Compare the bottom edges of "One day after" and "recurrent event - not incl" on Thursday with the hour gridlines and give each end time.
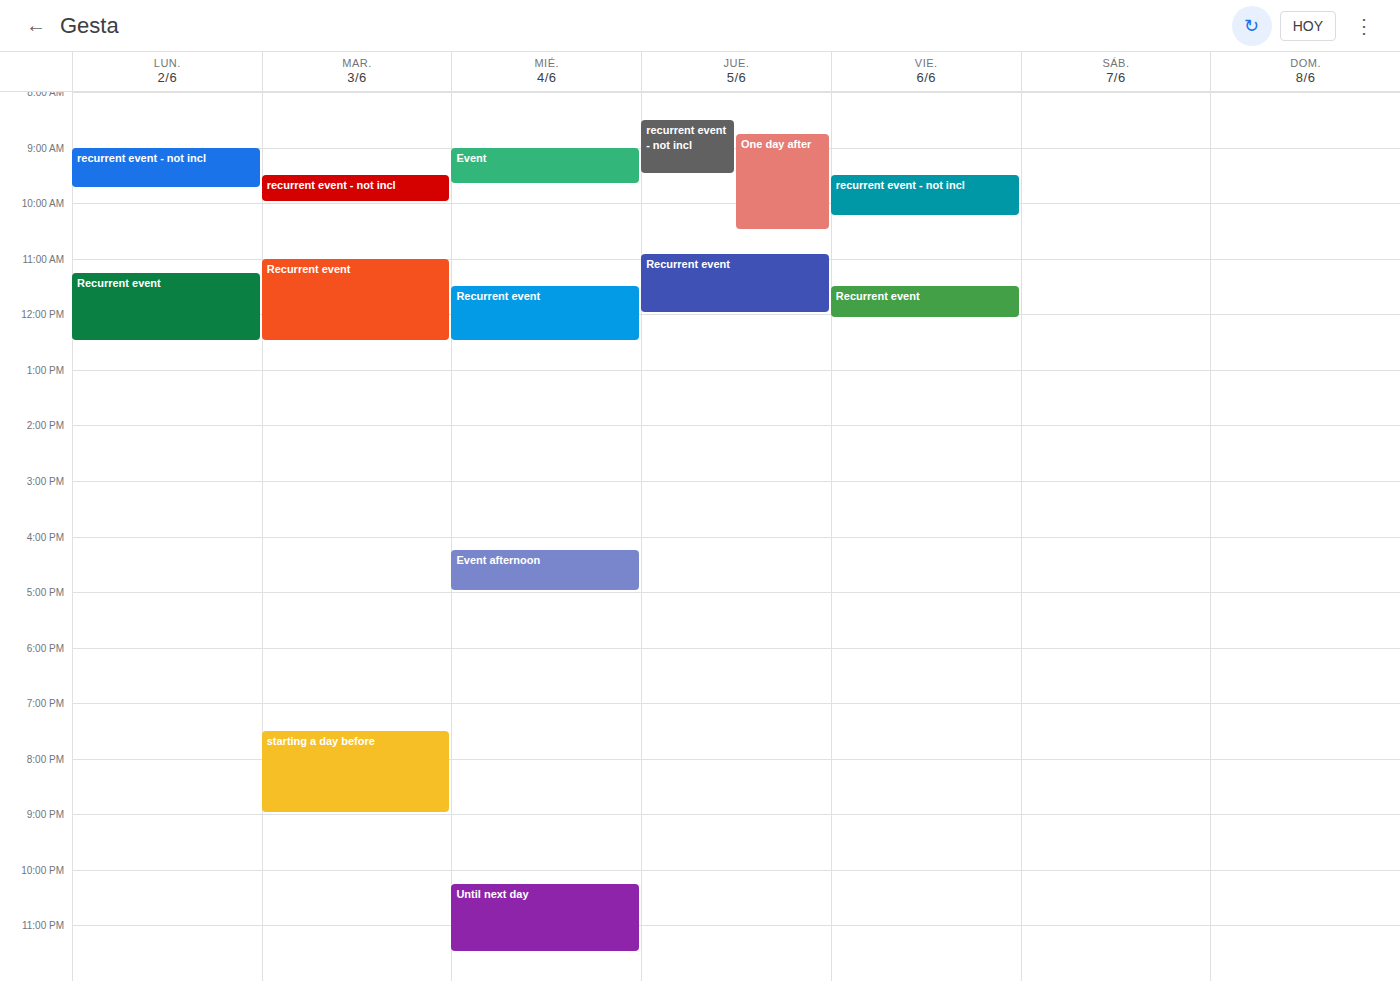
"One day after": 10:30 AM, halfway between the 10 AM and 11 AM lines. "recurrent event - not incl": 9:30 AM, halfway between the 9 AM and 10 AM lines.